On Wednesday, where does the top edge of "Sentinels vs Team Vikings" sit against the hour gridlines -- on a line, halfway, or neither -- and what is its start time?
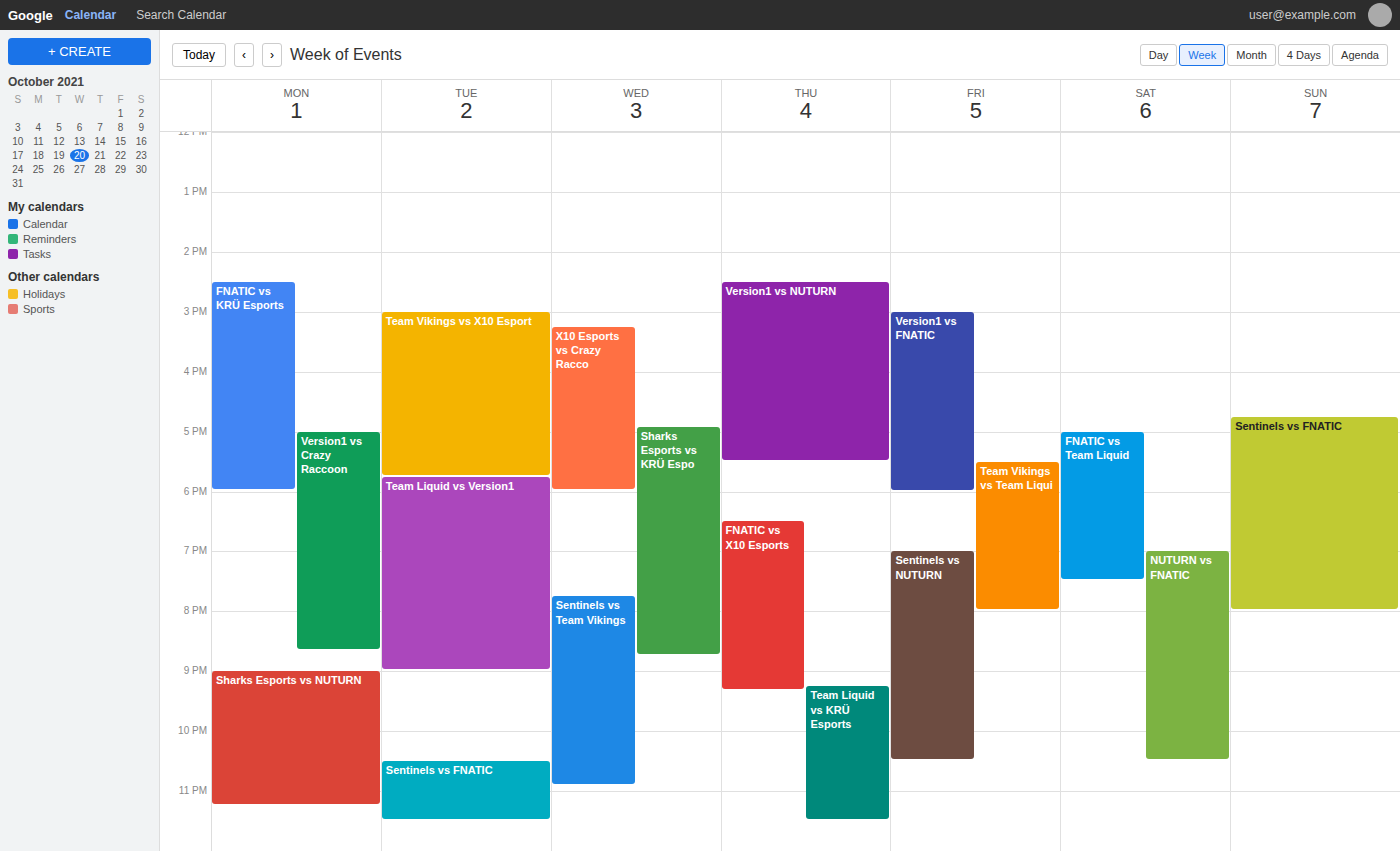
7:45 PM -- neither: three quarters of the way from the 7 PM line to the 8 PM line.